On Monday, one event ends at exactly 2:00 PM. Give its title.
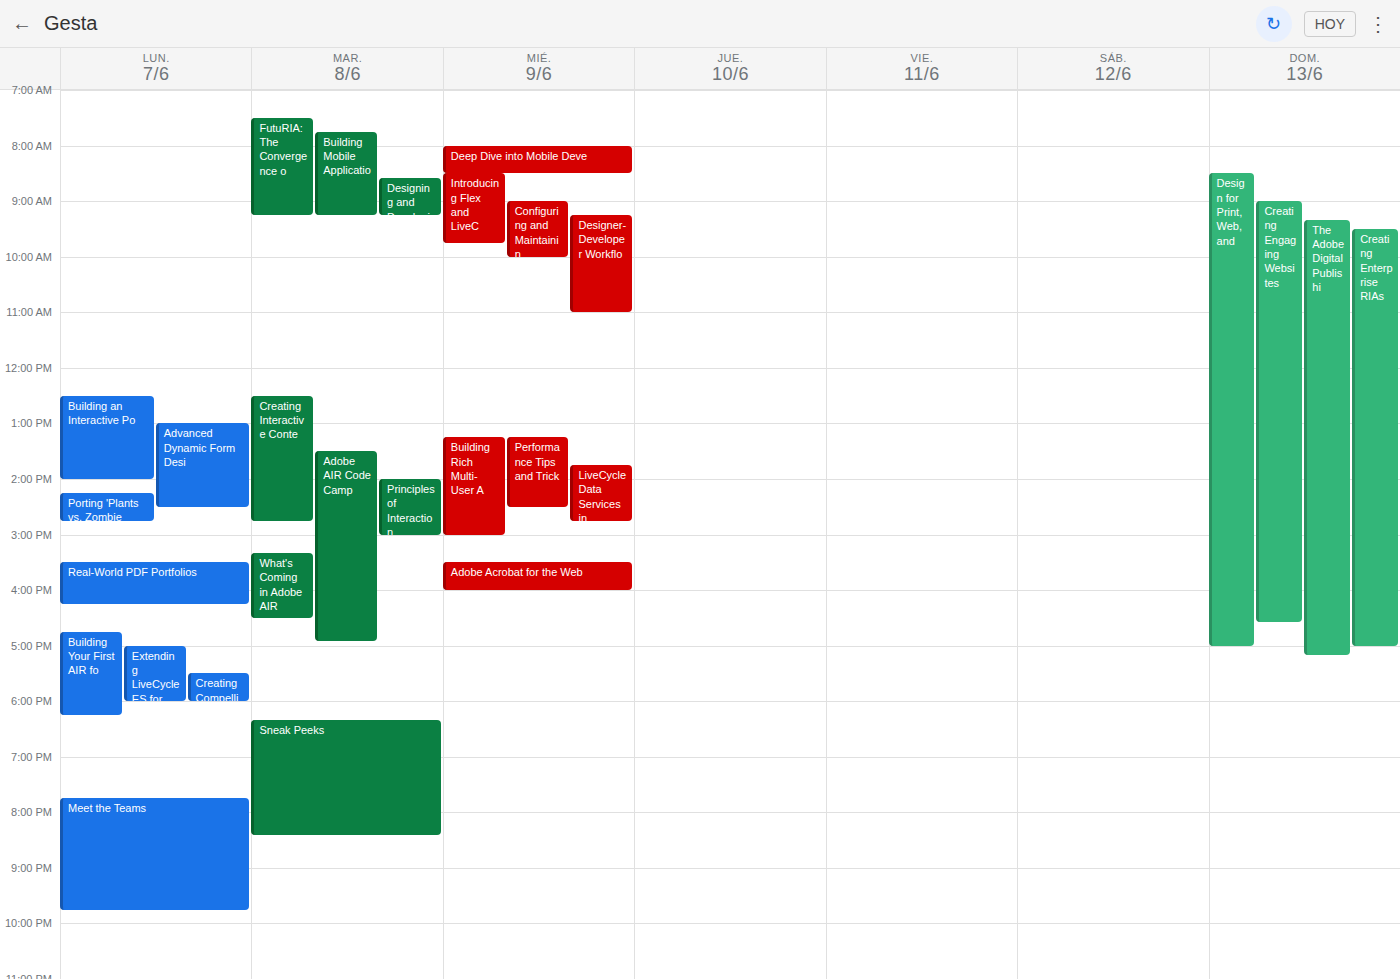
"Building an Interactive Po"